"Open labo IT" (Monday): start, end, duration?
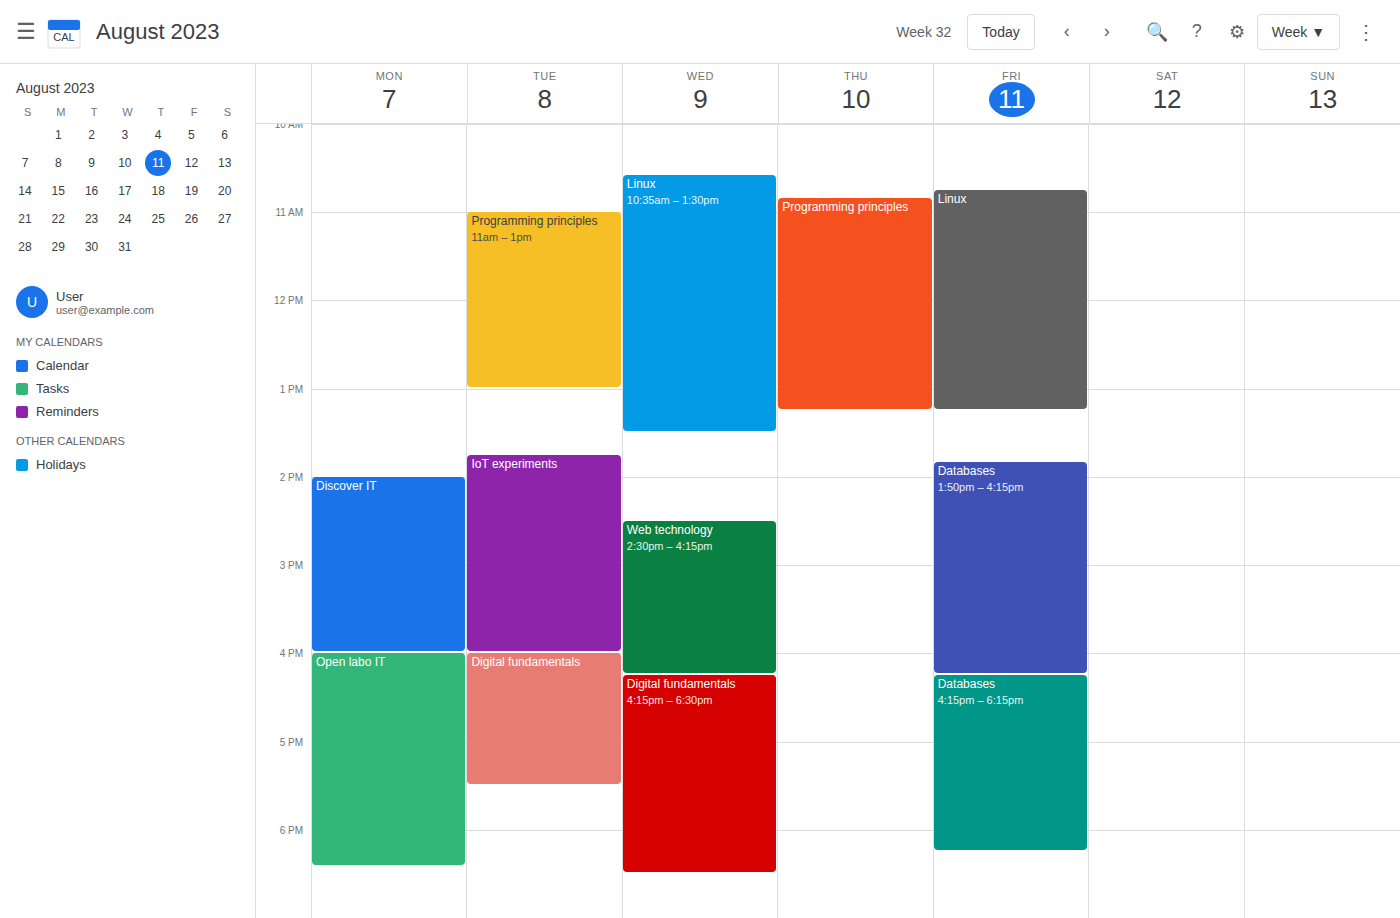
4:00 PM to 6:25 PM, 2 hours 25 minutes